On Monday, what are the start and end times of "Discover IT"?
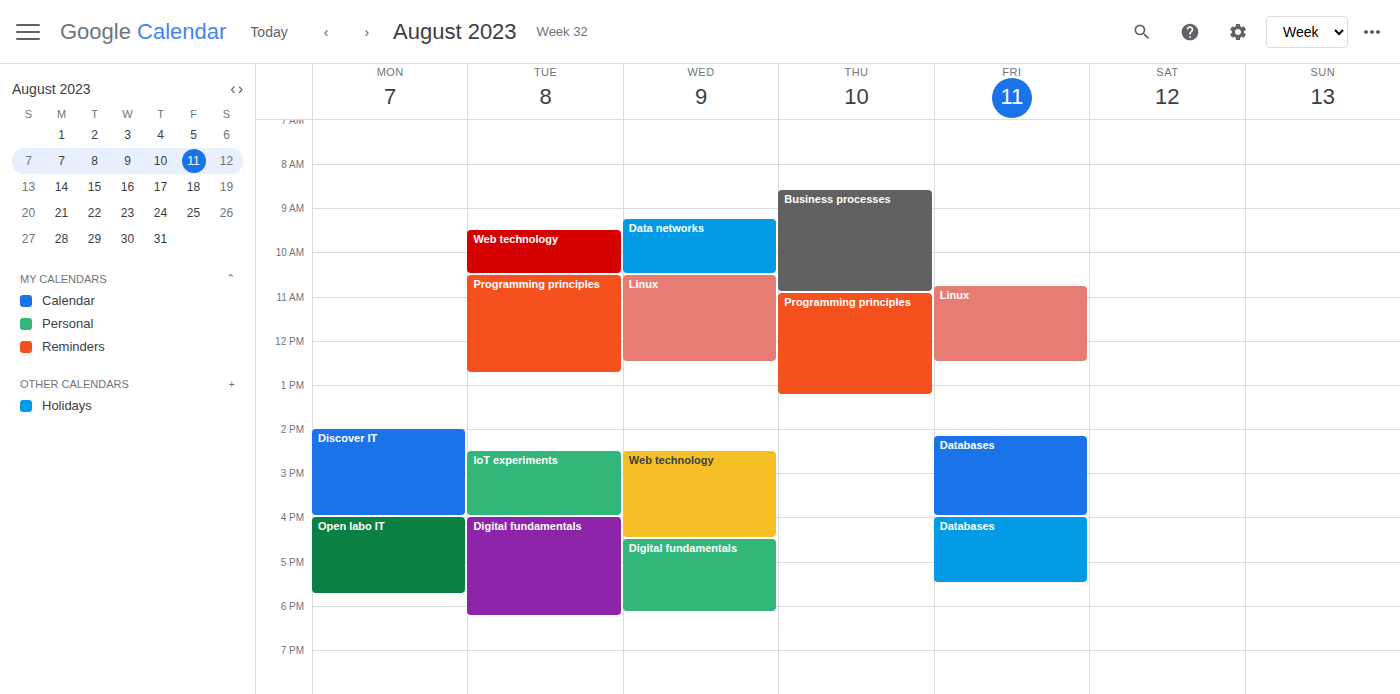
2:00 PM to 4:00 PM